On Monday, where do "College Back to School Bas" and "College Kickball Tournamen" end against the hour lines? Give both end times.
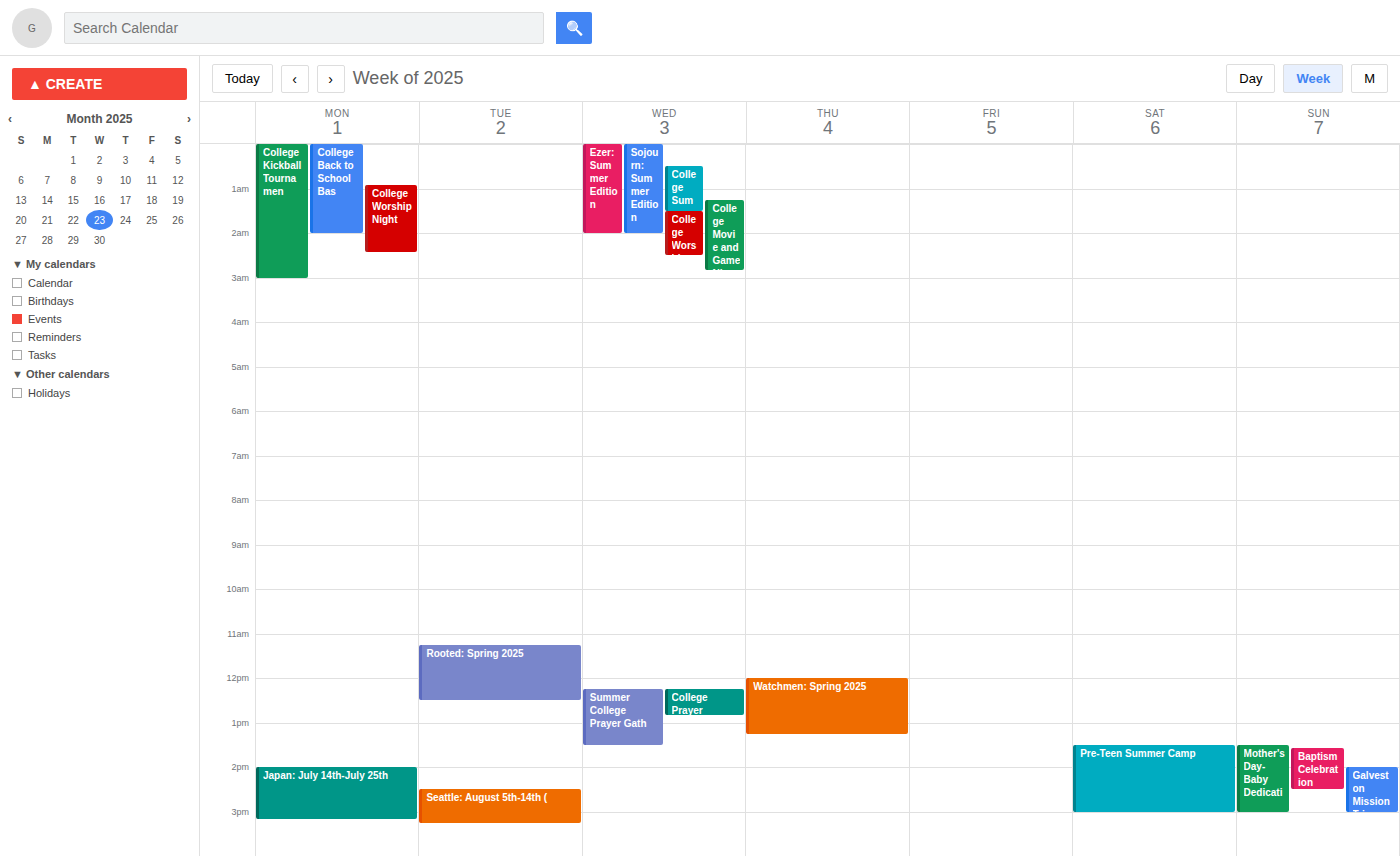
"College Back to School Bas": 2:00 AM, exactly on the 2 AM line. "College Kickball Tournamen": 3:00 AM, exactly on the 3 AM line.